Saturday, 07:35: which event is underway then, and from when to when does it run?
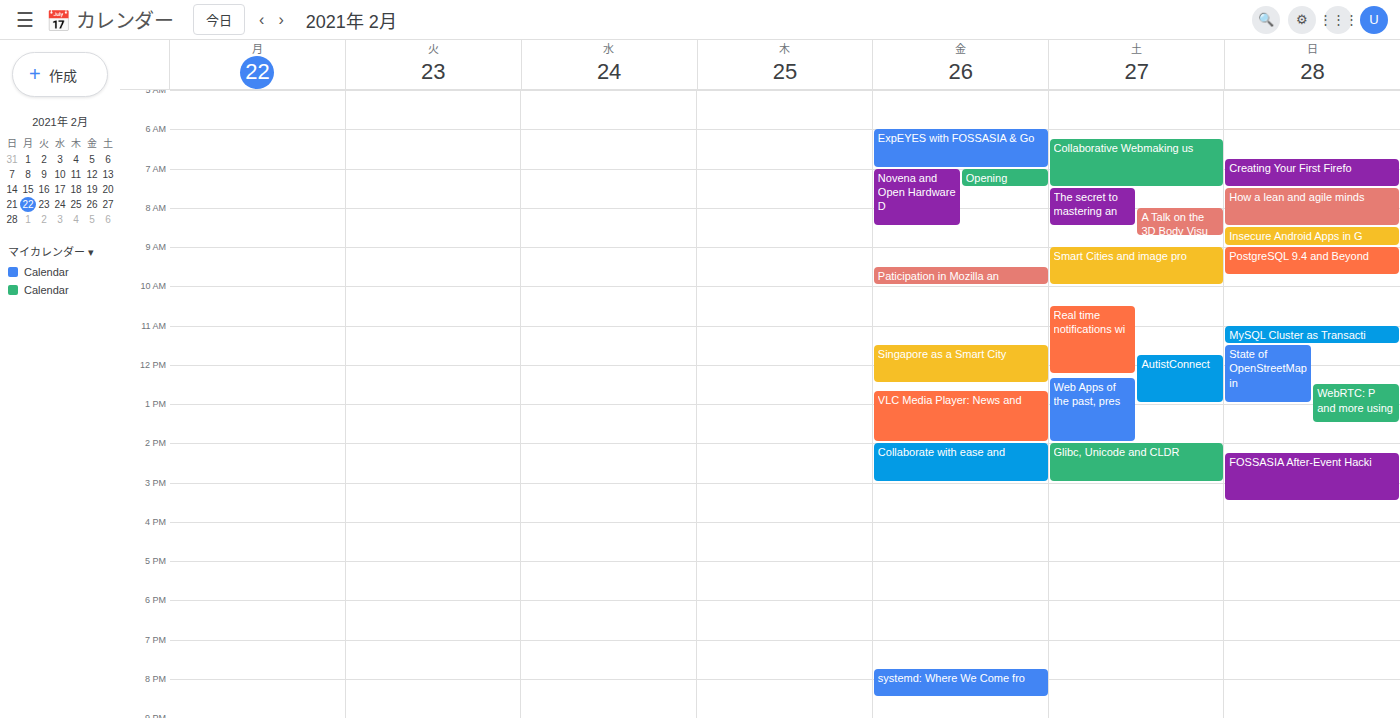
"The secret to mastering an", 07:30 to 08:30